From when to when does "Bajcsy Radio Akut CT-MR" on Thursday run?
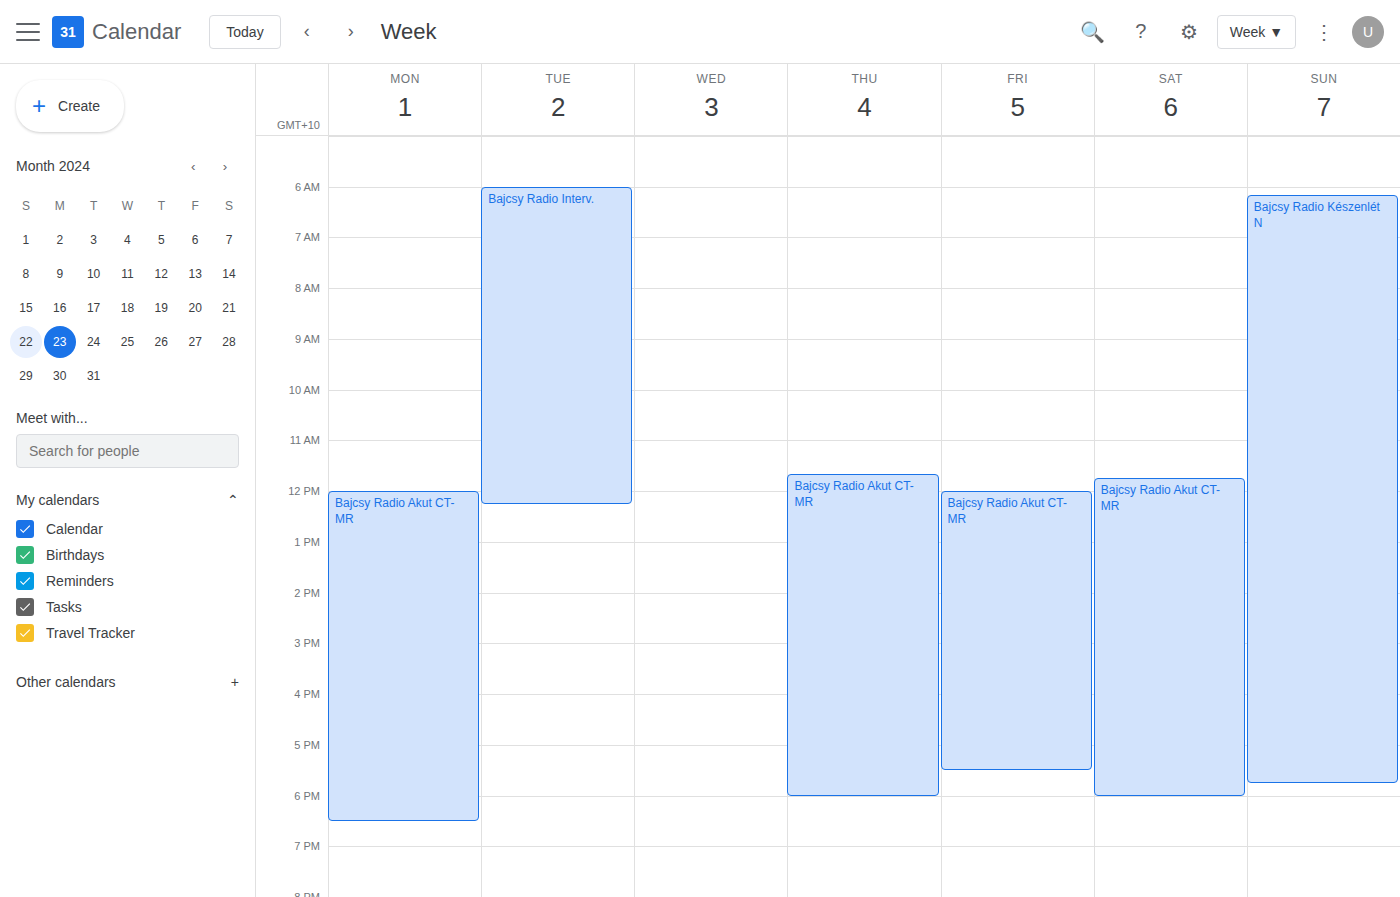
11:40 AM to 6:00 PM